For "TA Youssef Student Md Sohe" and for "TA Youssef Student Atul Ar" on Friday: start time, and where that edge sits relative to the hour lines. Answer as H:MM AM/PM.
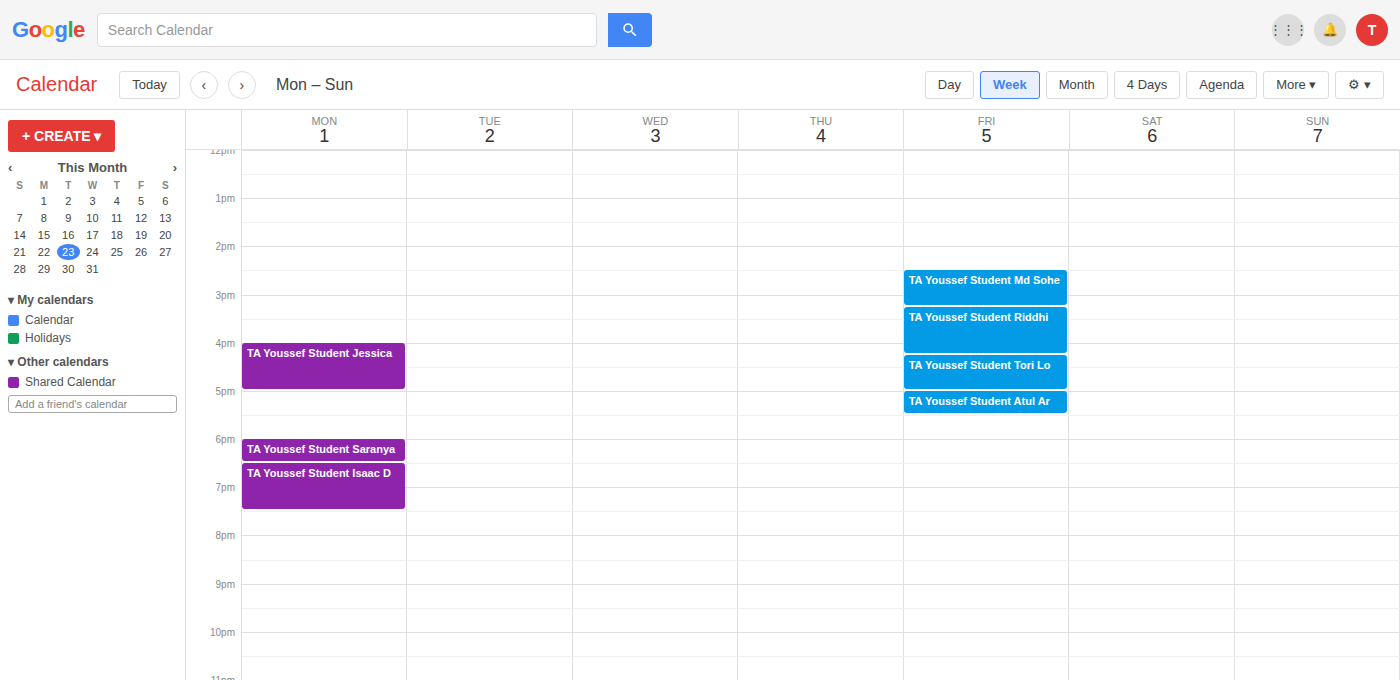
"TA Youssef Student Md Sohe": 2:30 PM, halfway between the 2 PM and 3 PM lines. "TA Youssef Student Atul Ar": 5:00 PM, exactly on the 5 PM line.